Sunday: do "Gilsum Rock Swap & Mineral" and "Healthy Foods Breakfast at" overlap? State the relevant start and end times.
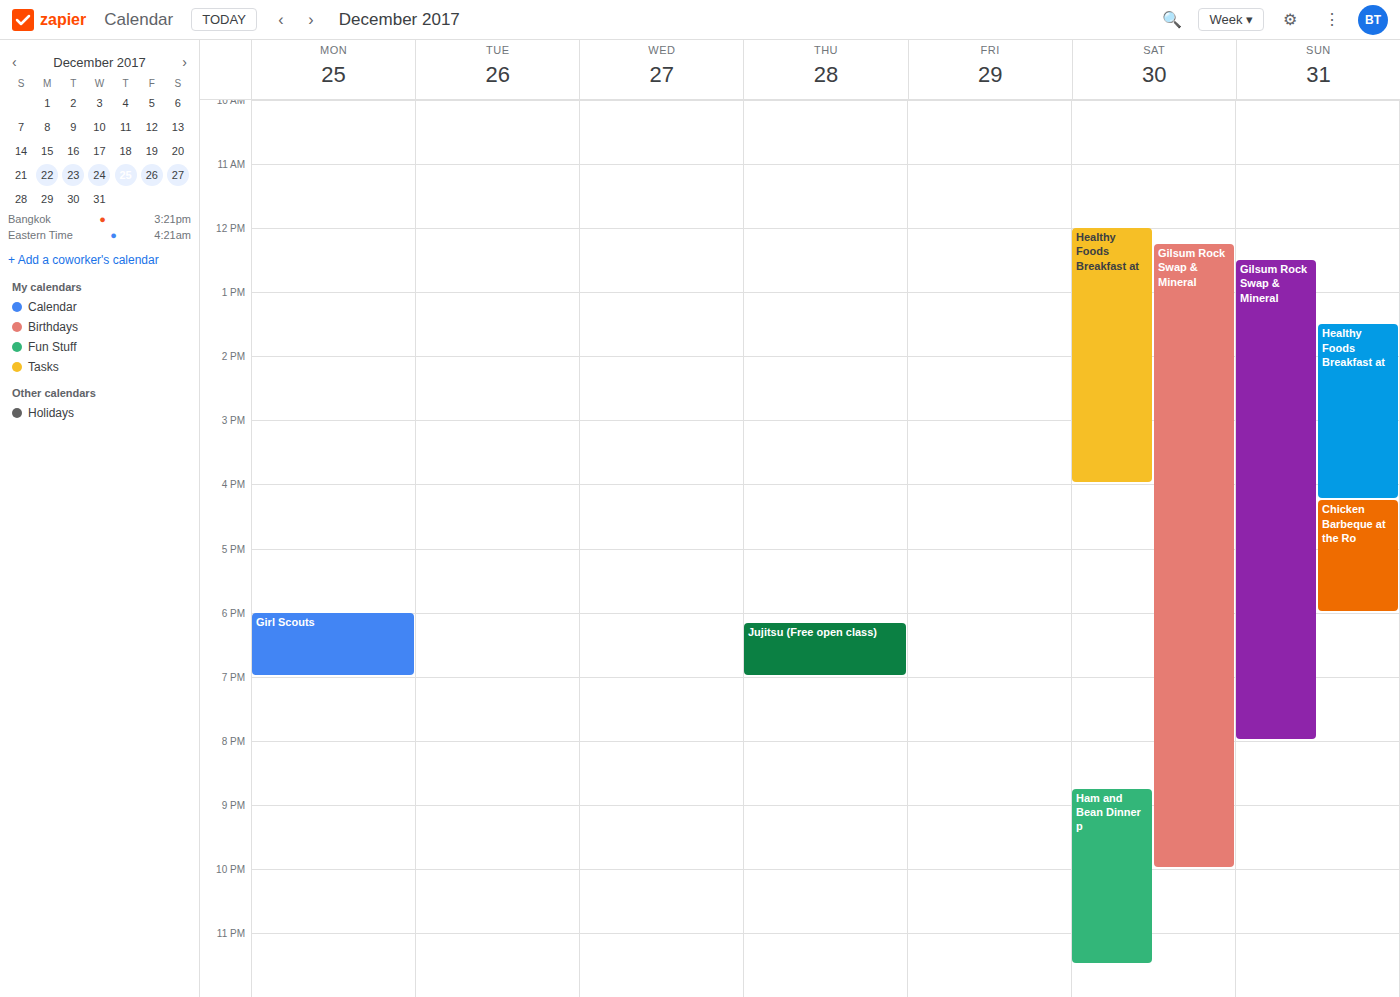
"Healthy Foods Breakfast at" runs 1:30 PM to 4:15 PM, inside "Gilsum Rock Swap & Mineral" -- they overlap.